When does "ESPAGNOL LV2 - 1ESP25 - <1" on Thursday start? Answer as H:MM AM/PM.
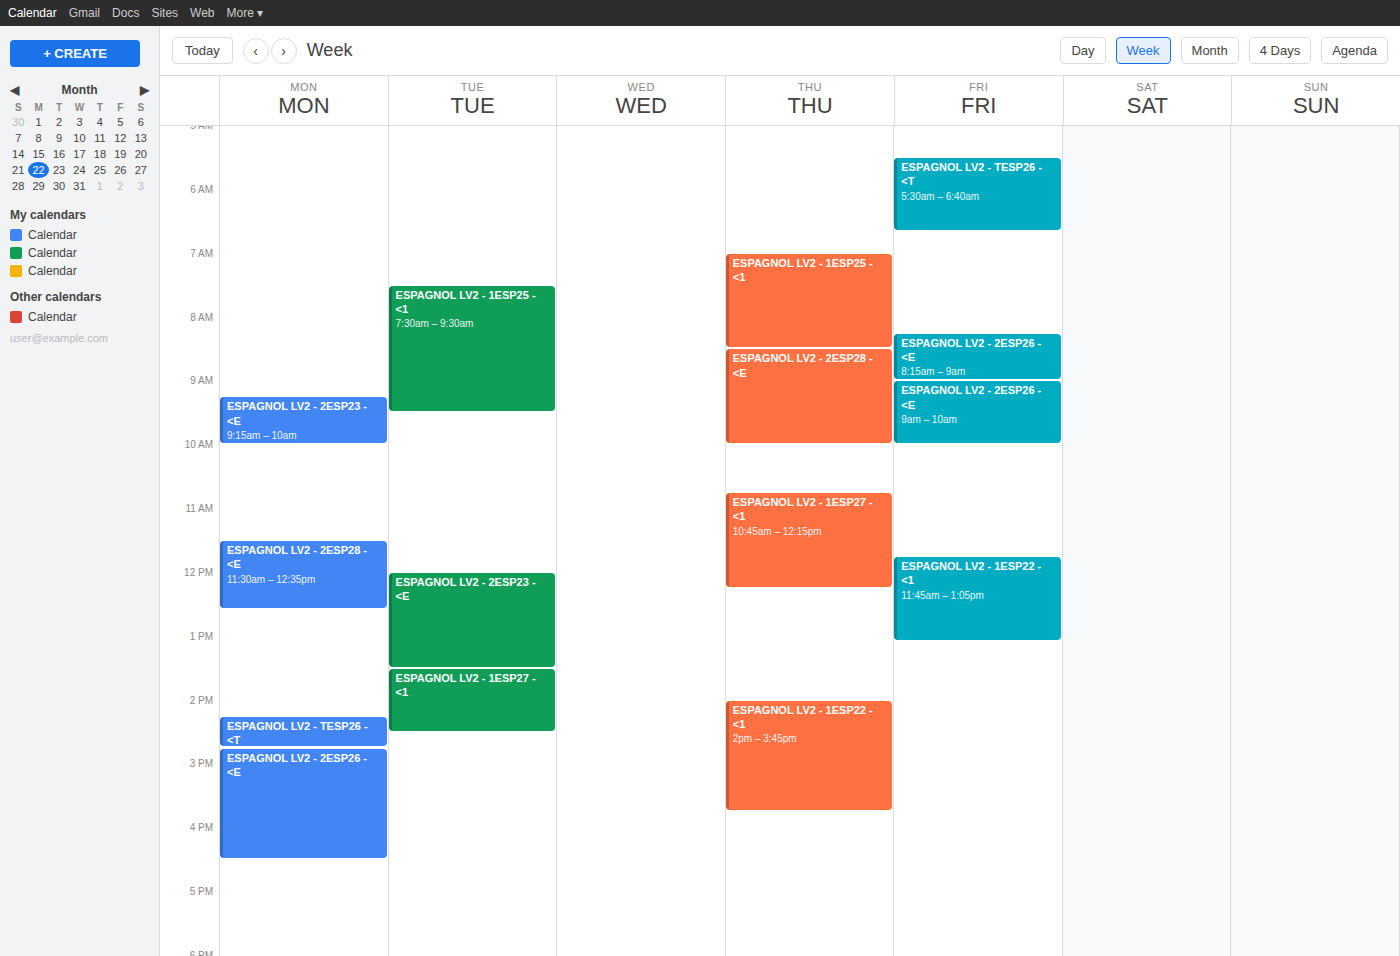
7:00 AM